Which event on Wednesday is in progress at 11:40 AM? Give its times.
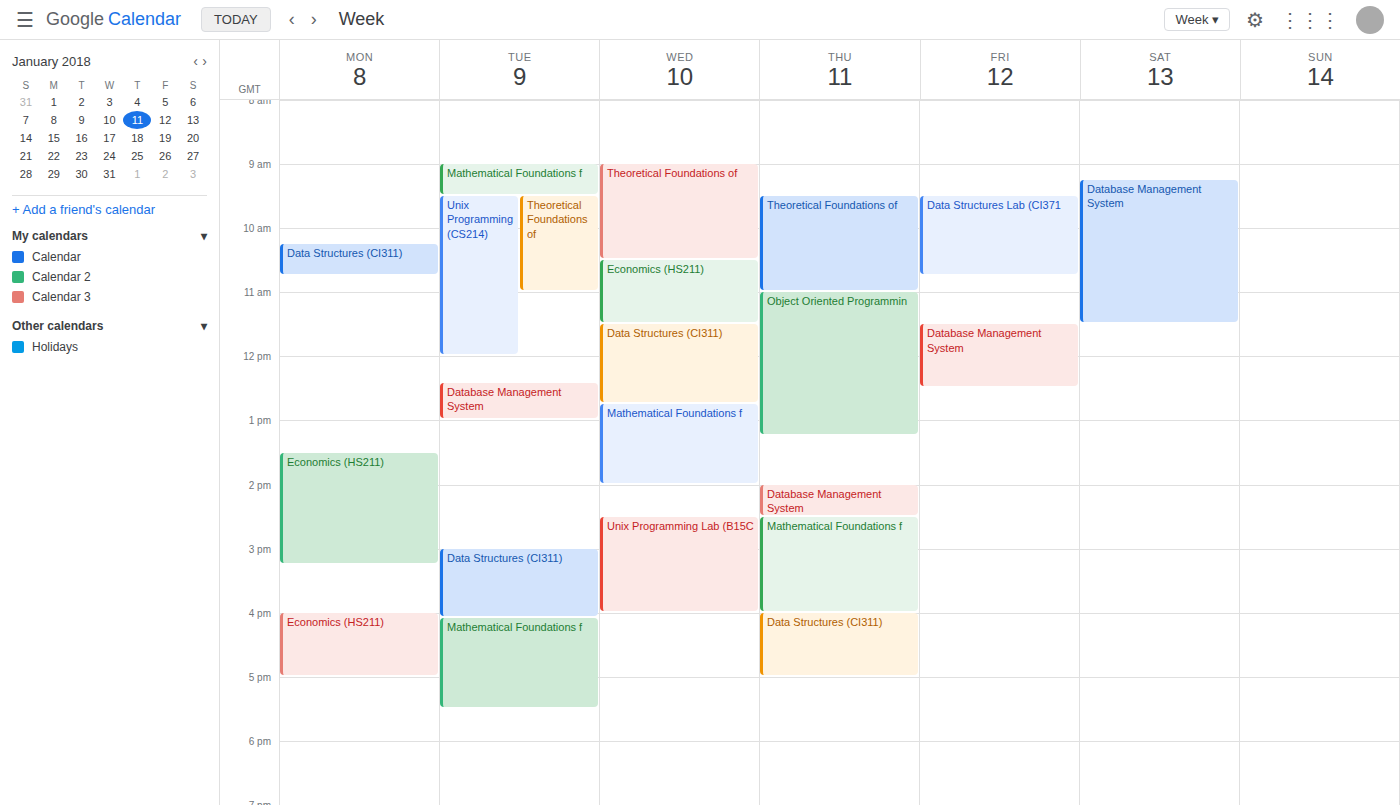
"Data Structures (CI311)", 11:30 AM to 12:45 PM